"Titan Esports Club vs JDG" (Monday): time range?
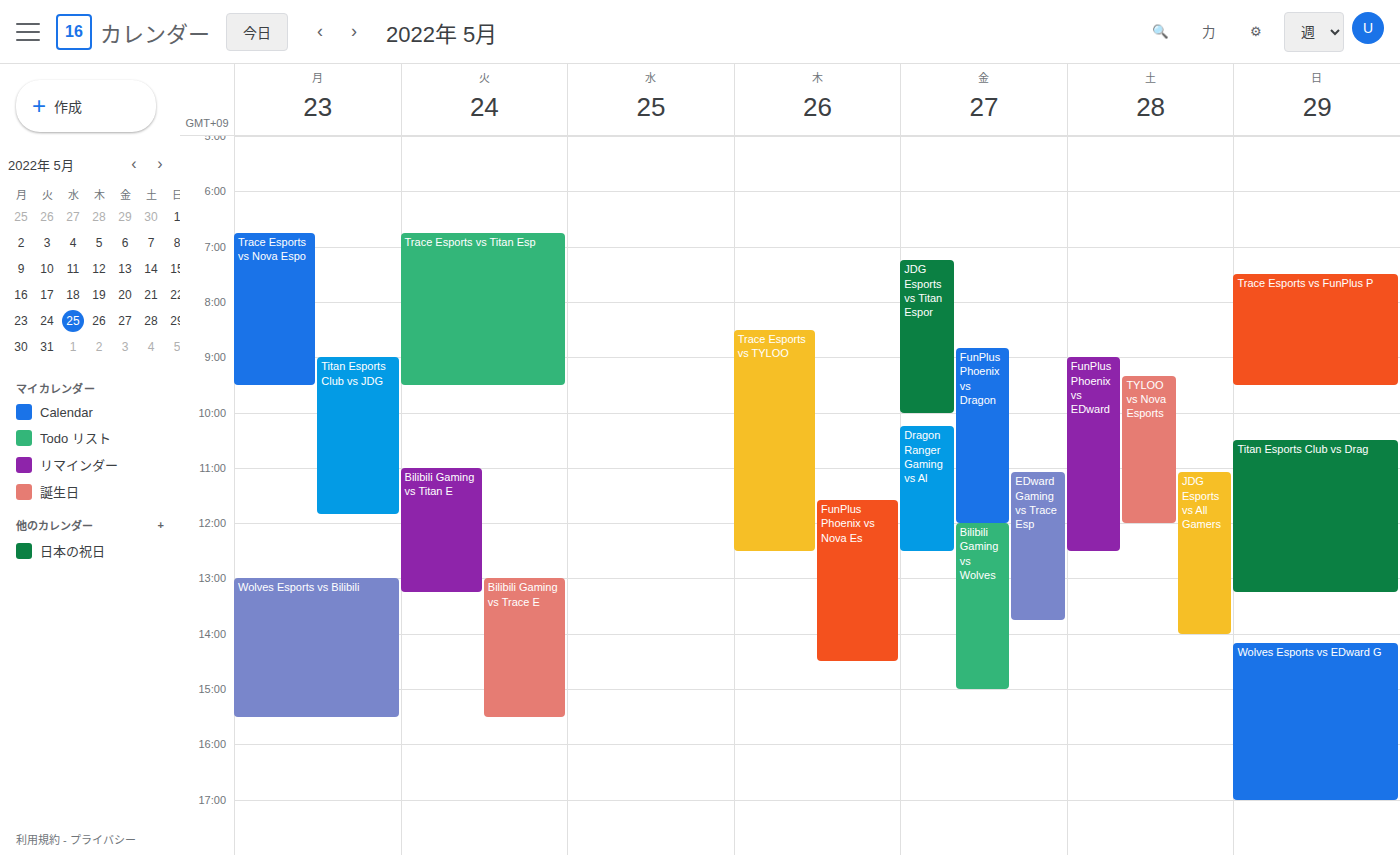
9:00 AM to 11:50 AM